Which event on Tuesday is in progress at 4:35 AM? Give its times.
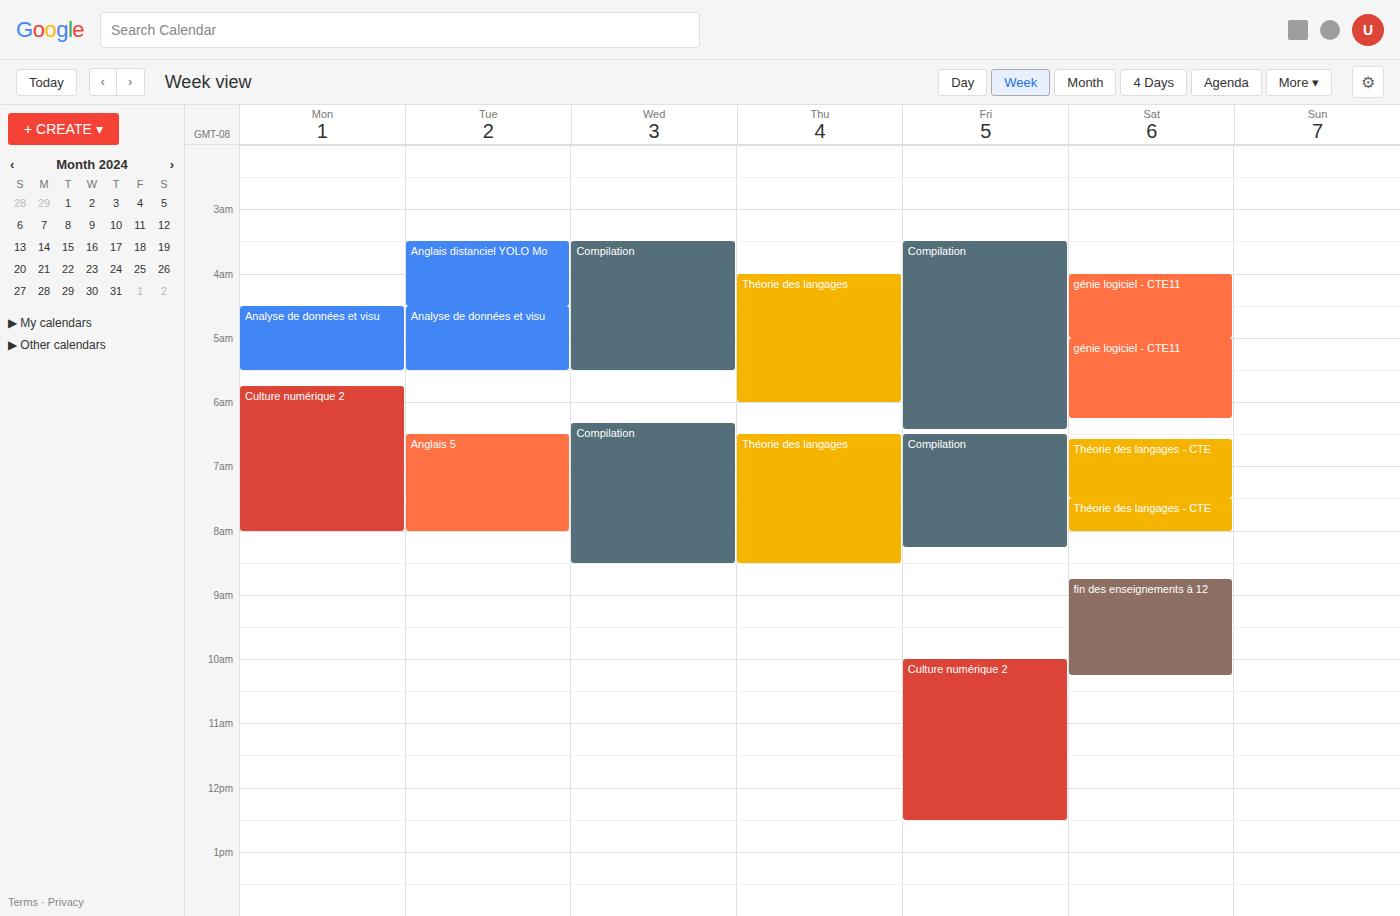
"Analyse de données et visu", 4:30 AM to 5:30 AM